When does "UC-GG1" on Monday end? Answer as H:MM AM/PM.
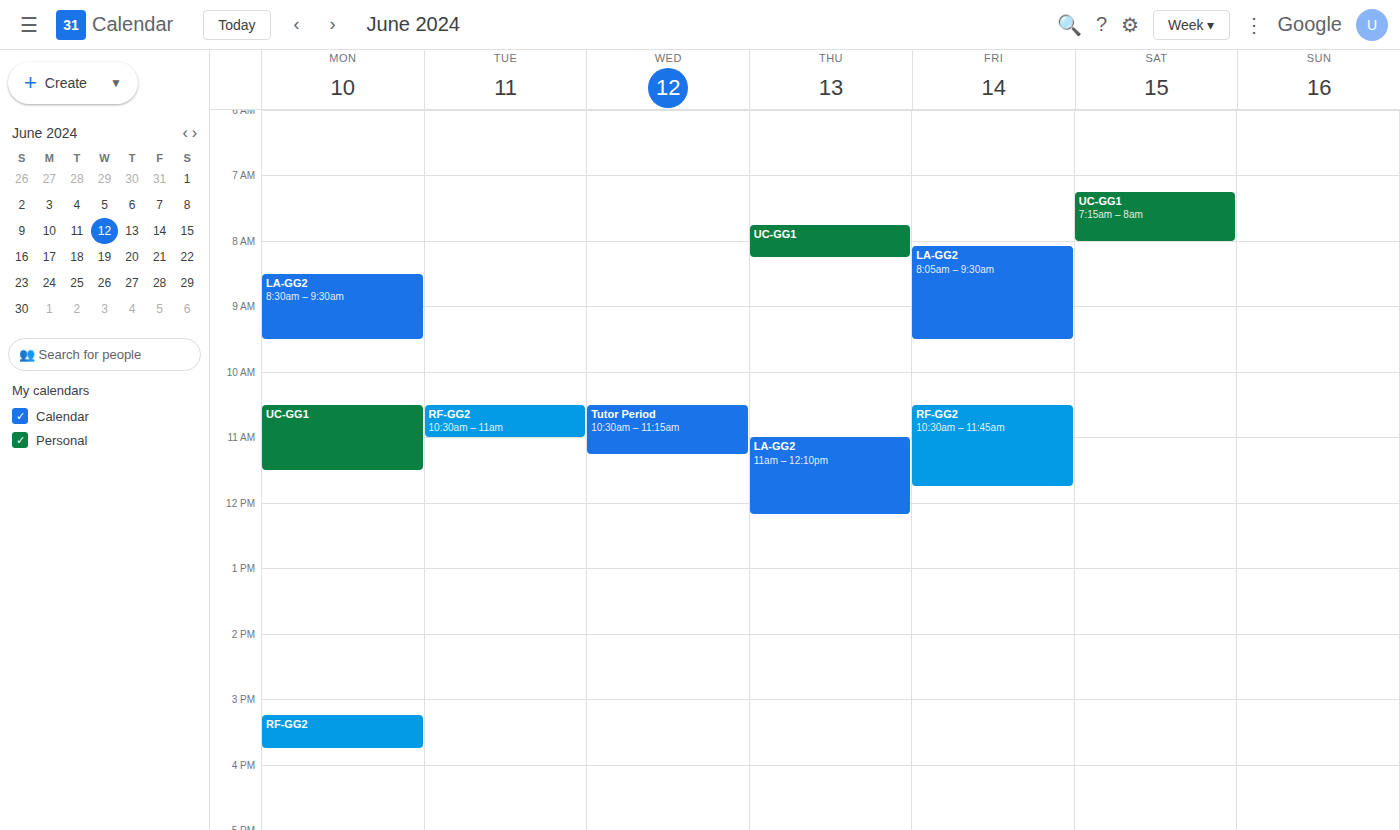
11:30 AM